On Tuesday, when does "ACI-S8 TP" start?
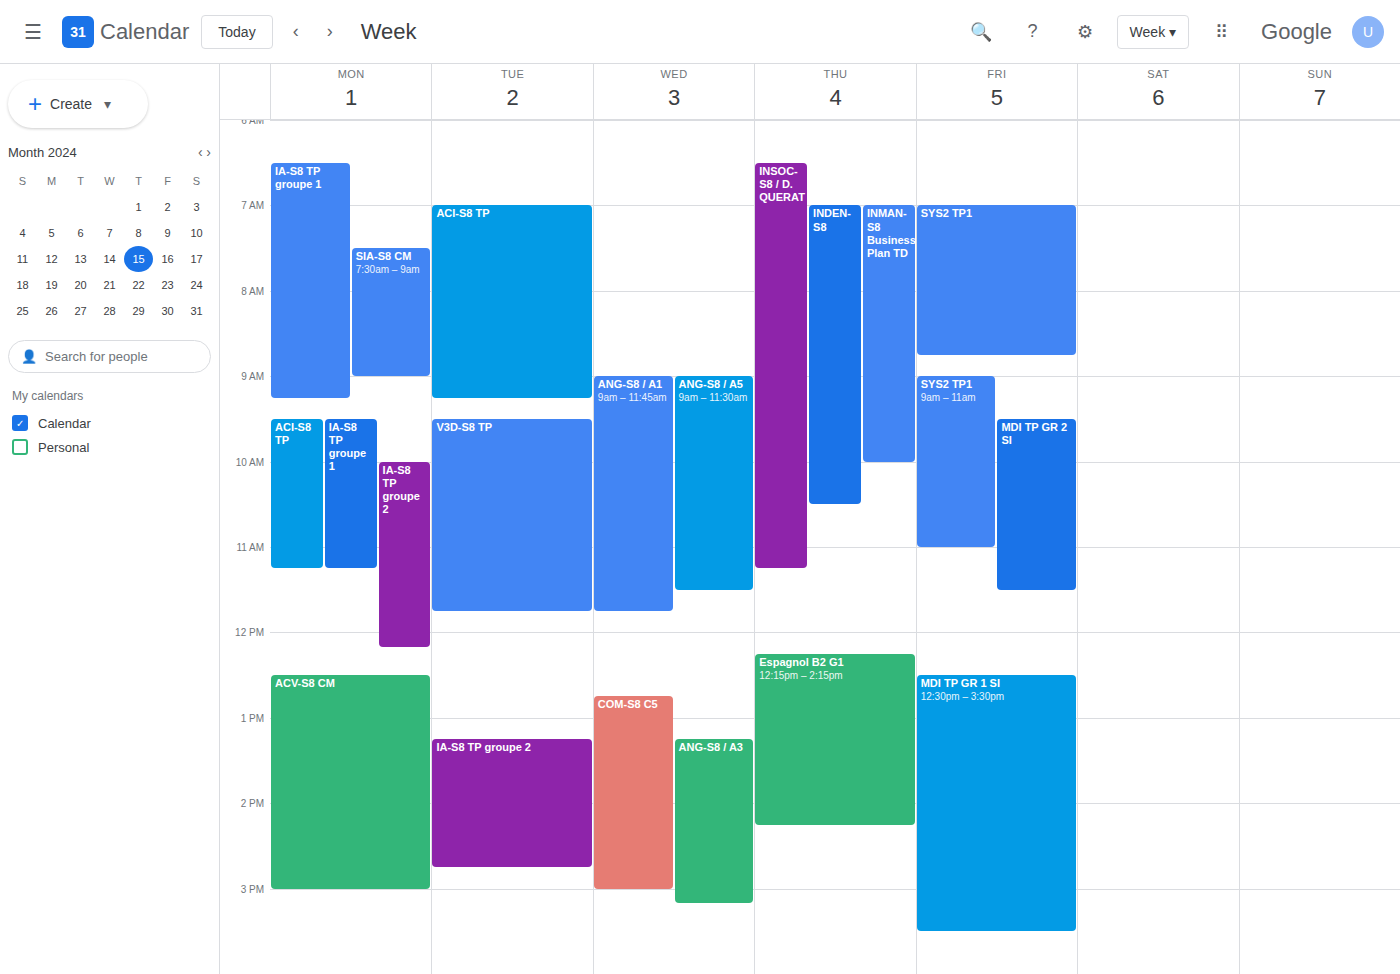
07:00